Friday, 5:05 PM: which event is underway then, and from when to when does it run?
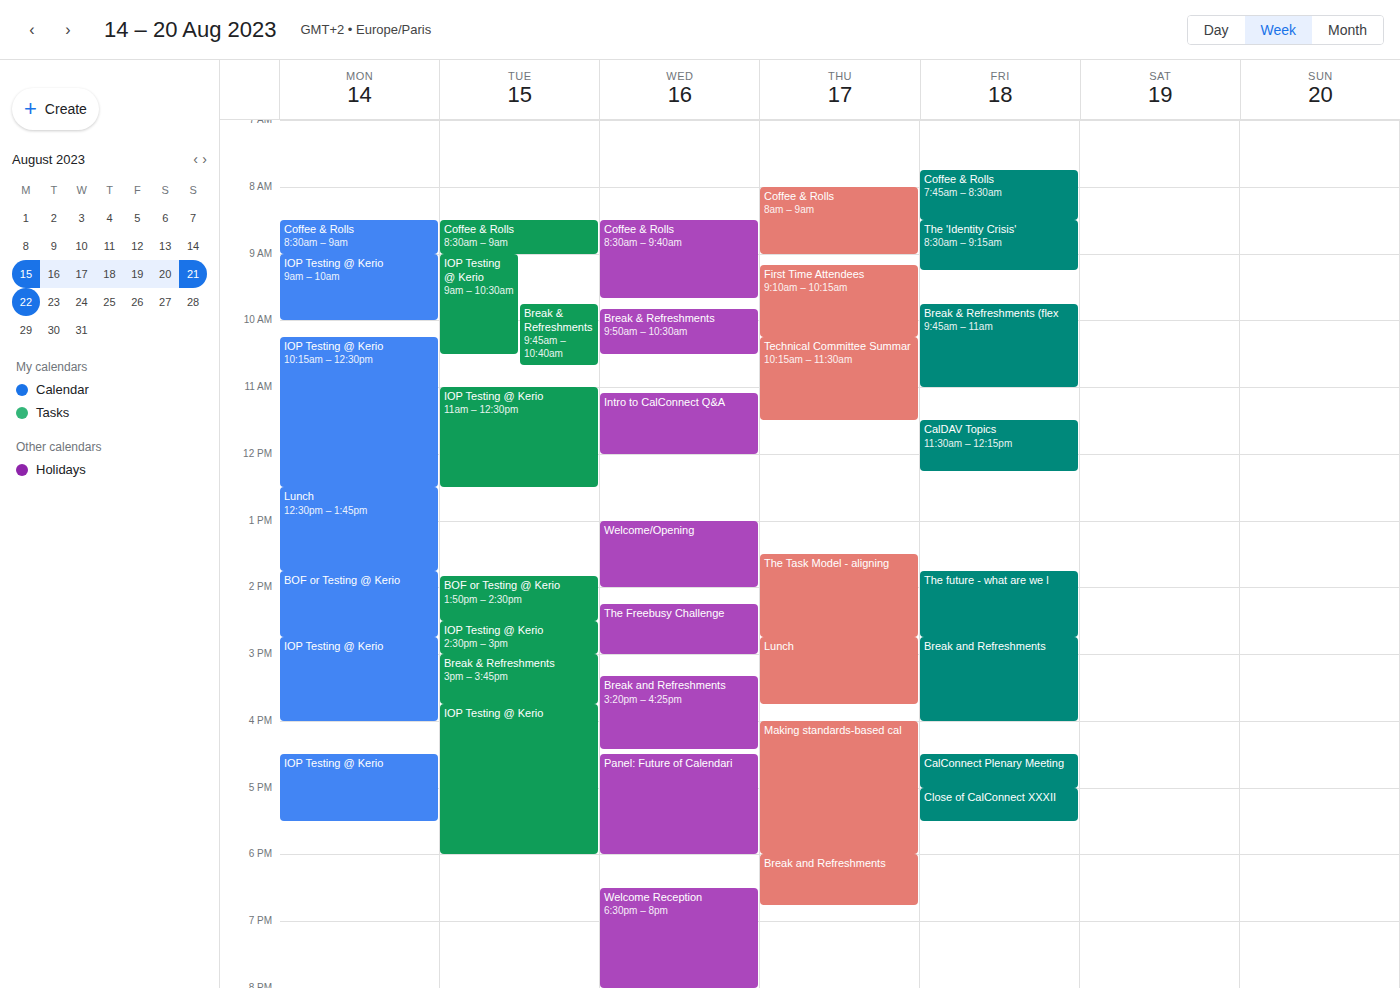
"Close of CalConnect XXXII", 5:00 PM to 5:30 PM